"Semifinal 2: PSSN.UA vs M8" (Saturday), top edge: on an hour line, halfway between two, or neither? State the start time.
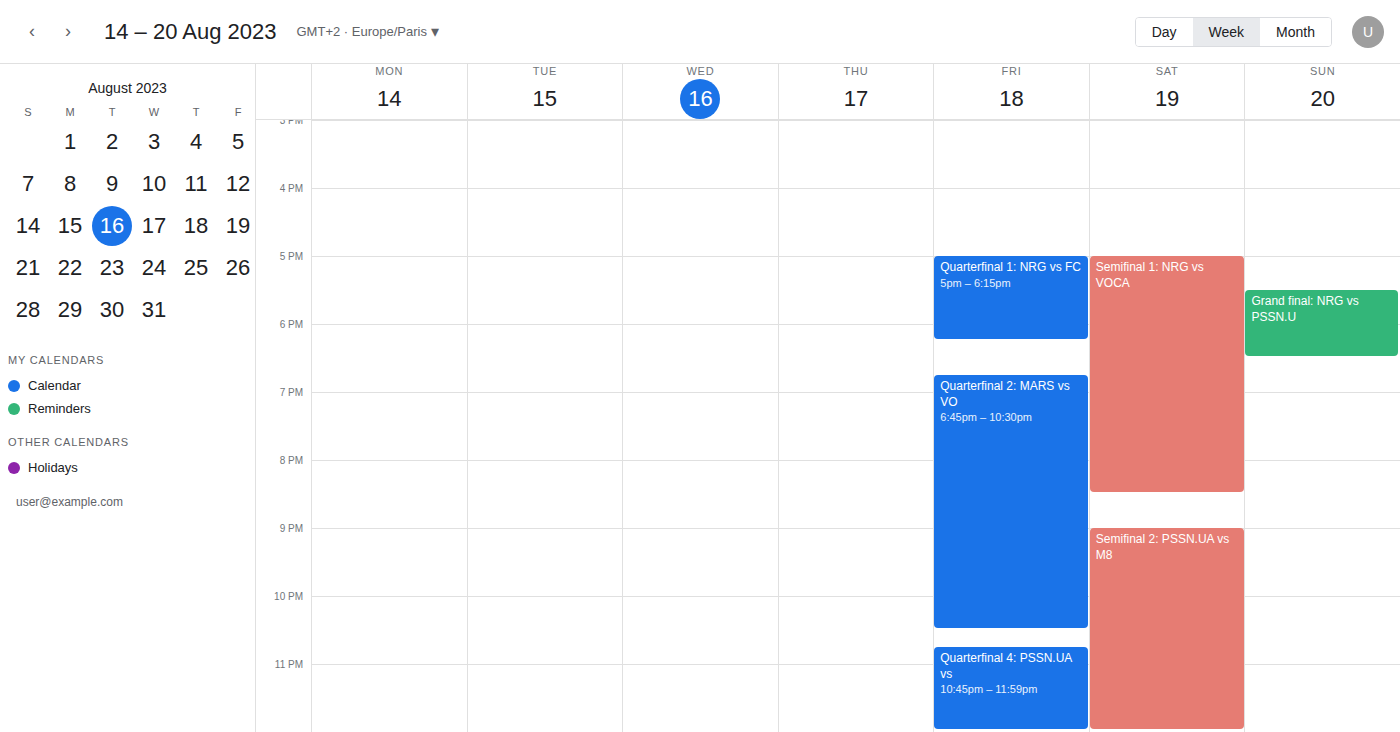
9:00 PM -- exactly on the 9 PM line.